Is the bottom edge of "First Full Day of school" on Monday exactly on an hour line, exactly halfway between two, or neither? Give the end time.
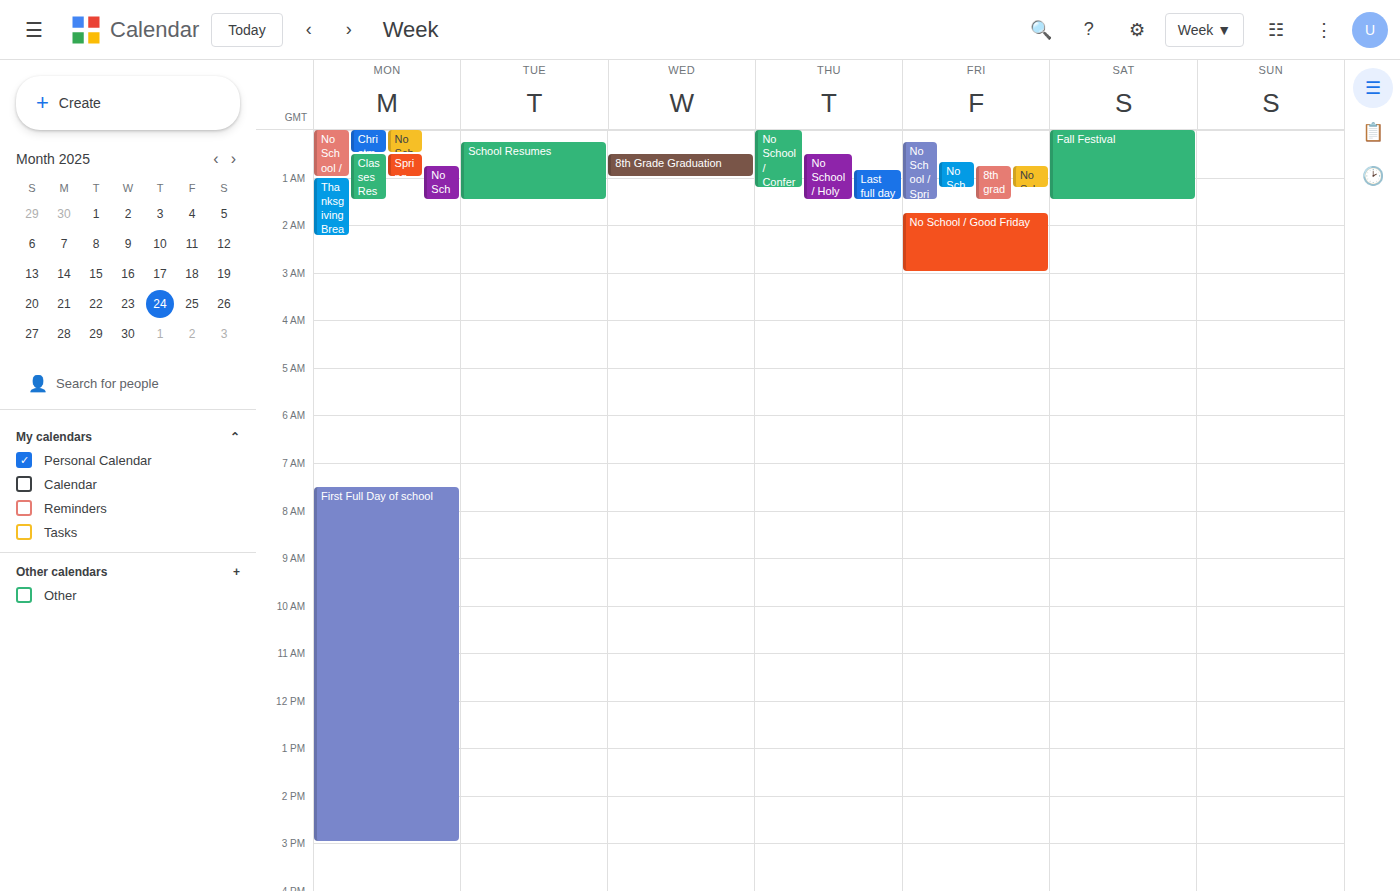
3:00 PM -- exactly on the 3 PM line.